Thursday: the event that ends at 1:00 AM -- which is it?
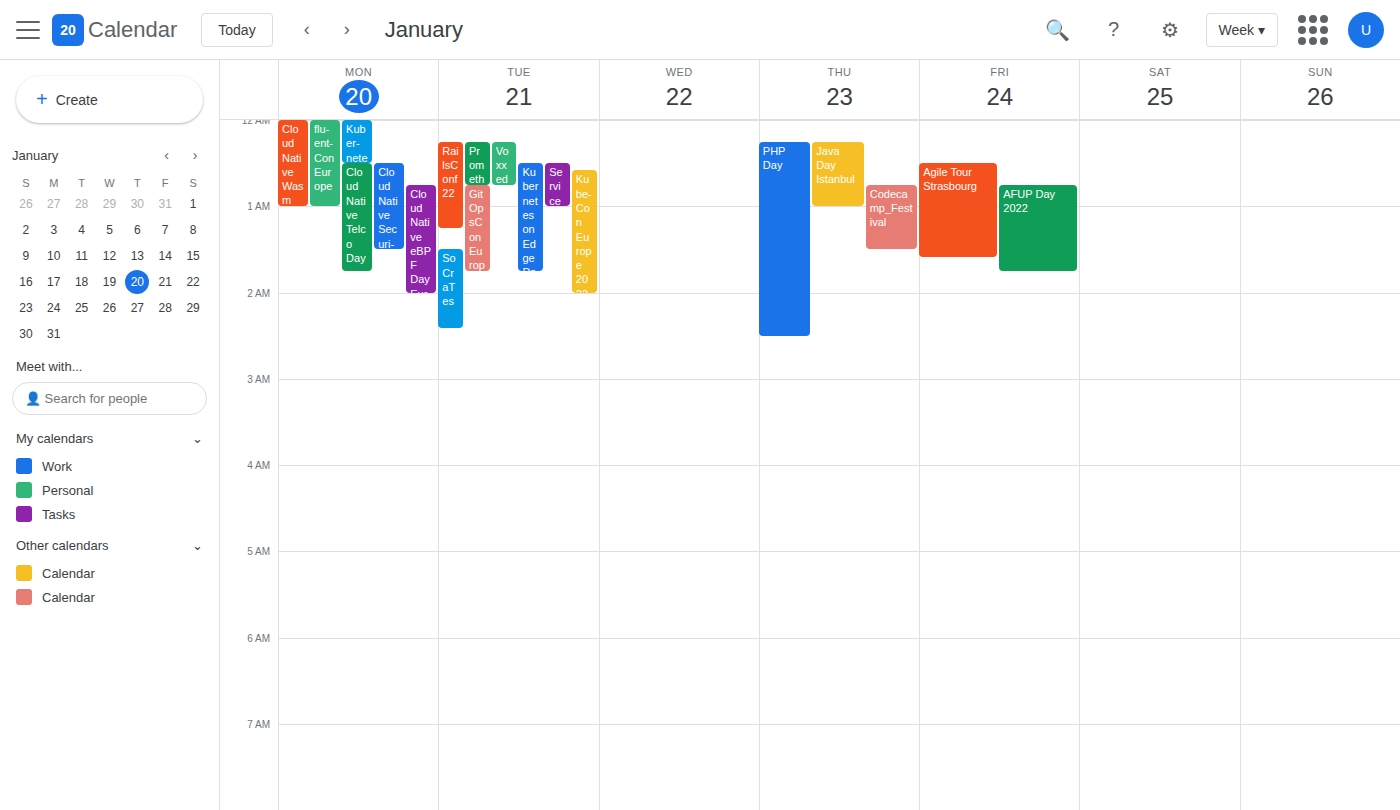
"Java Day Istanbul"